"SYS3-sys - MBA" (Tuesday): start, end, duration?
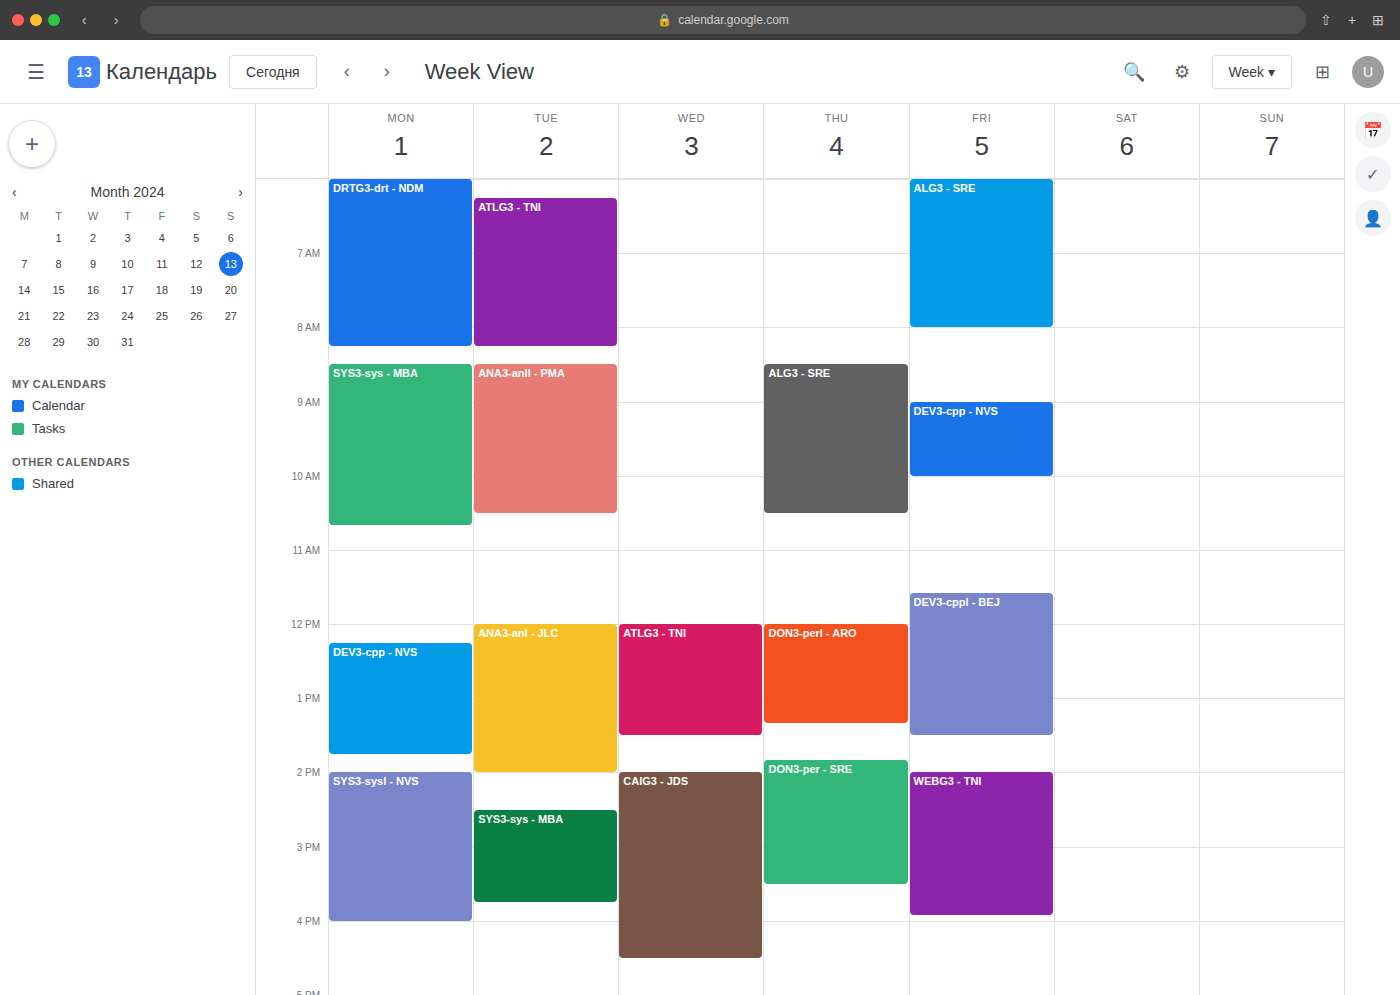
2:30 PM to 3:45 PM, 1 hour 15 minutes